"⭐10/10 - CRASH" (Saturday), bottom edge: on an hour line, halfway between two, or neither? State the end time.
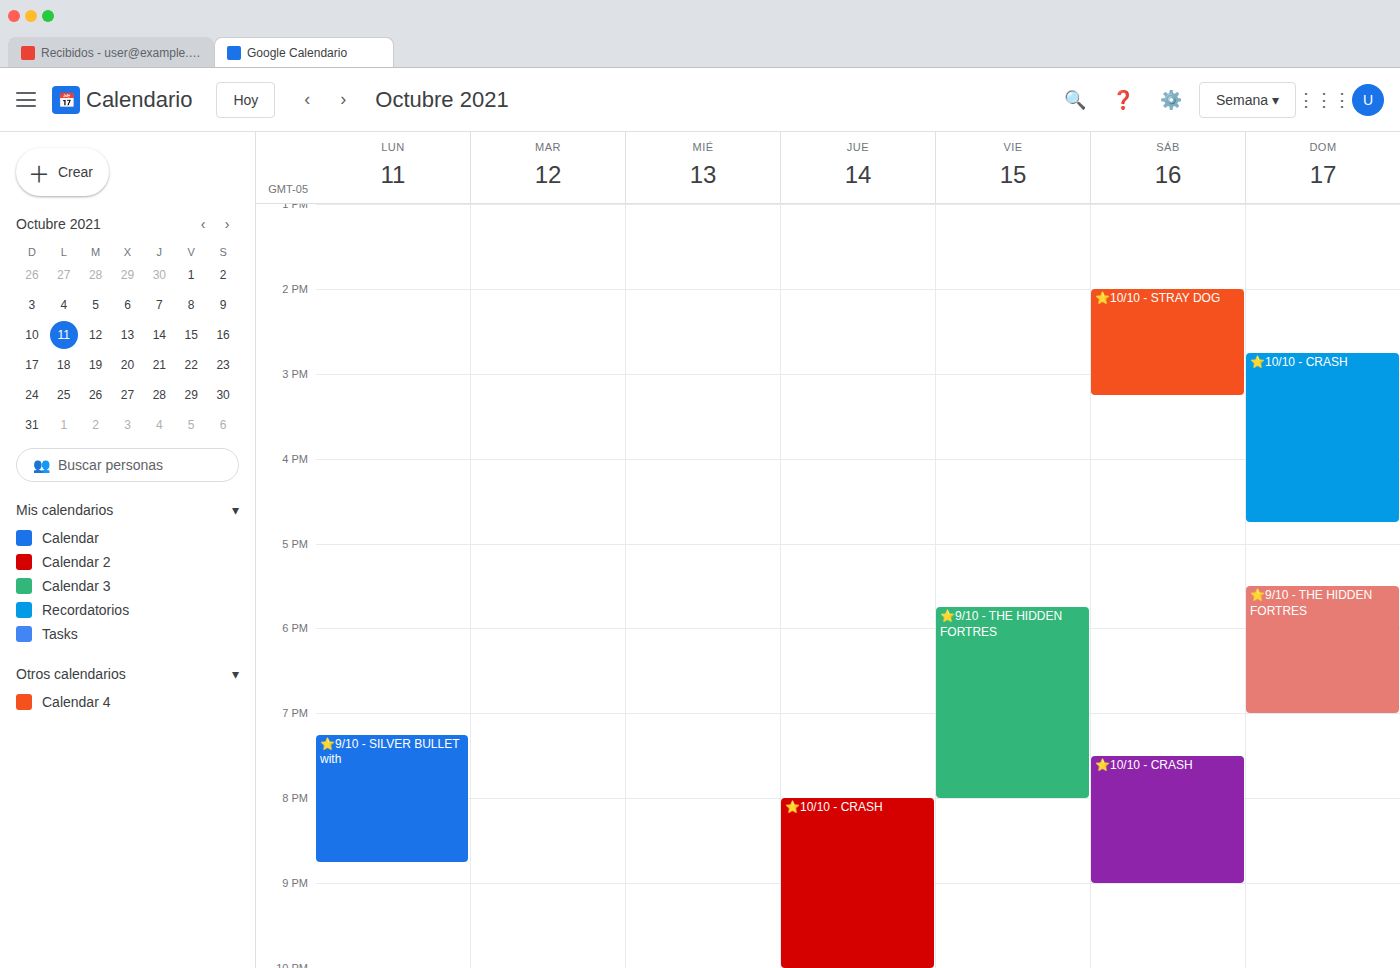
21:00 -- exactly on the 21:00 line.